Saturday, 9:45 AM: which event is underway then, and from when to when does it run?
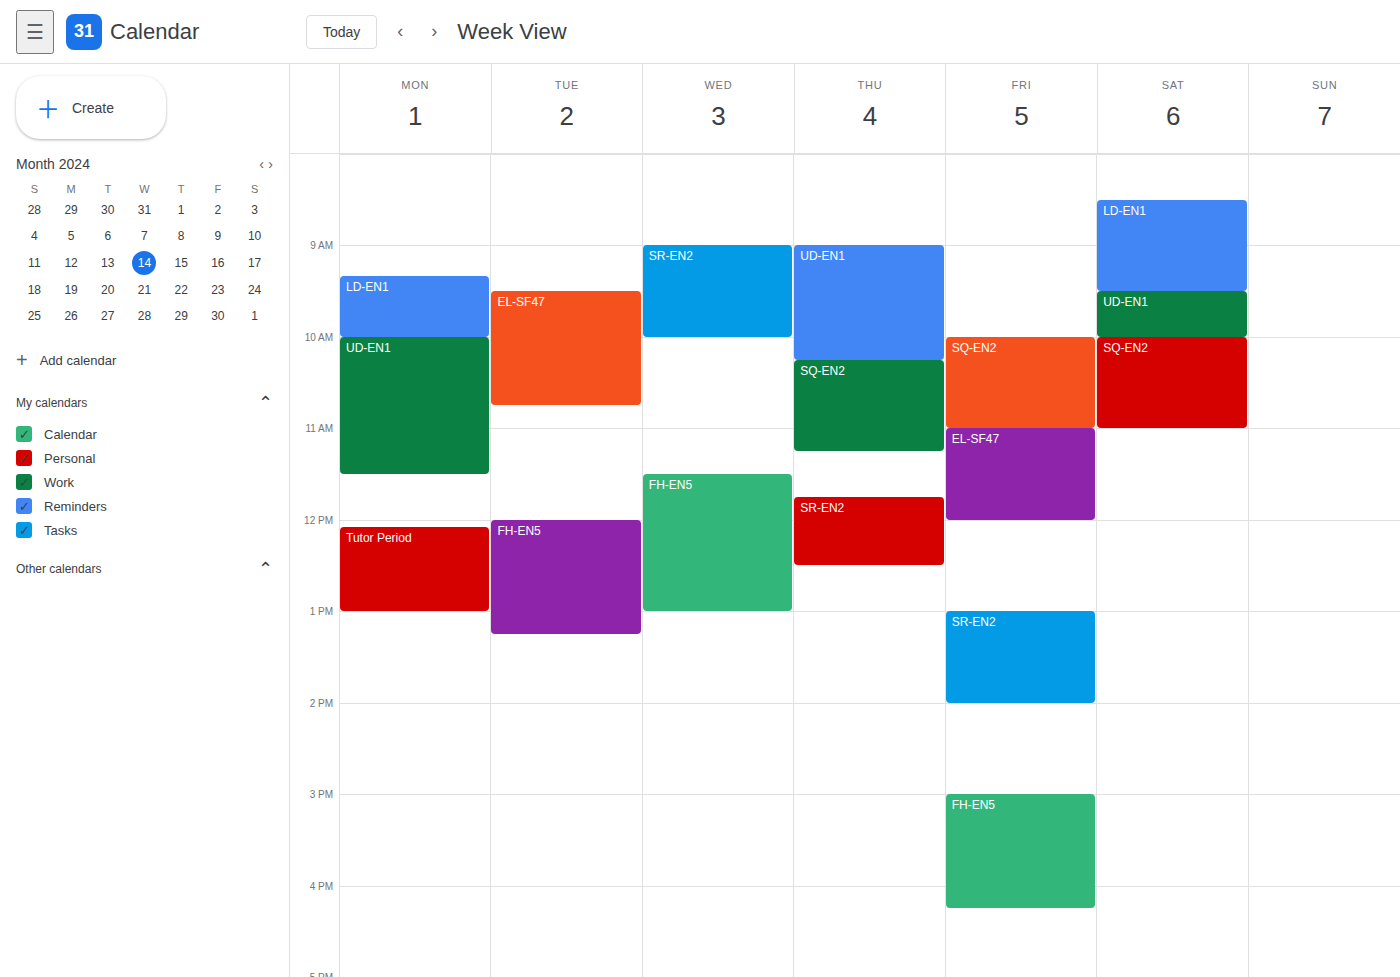
"UD-EN1", 9:30 AM to 10:00 AM